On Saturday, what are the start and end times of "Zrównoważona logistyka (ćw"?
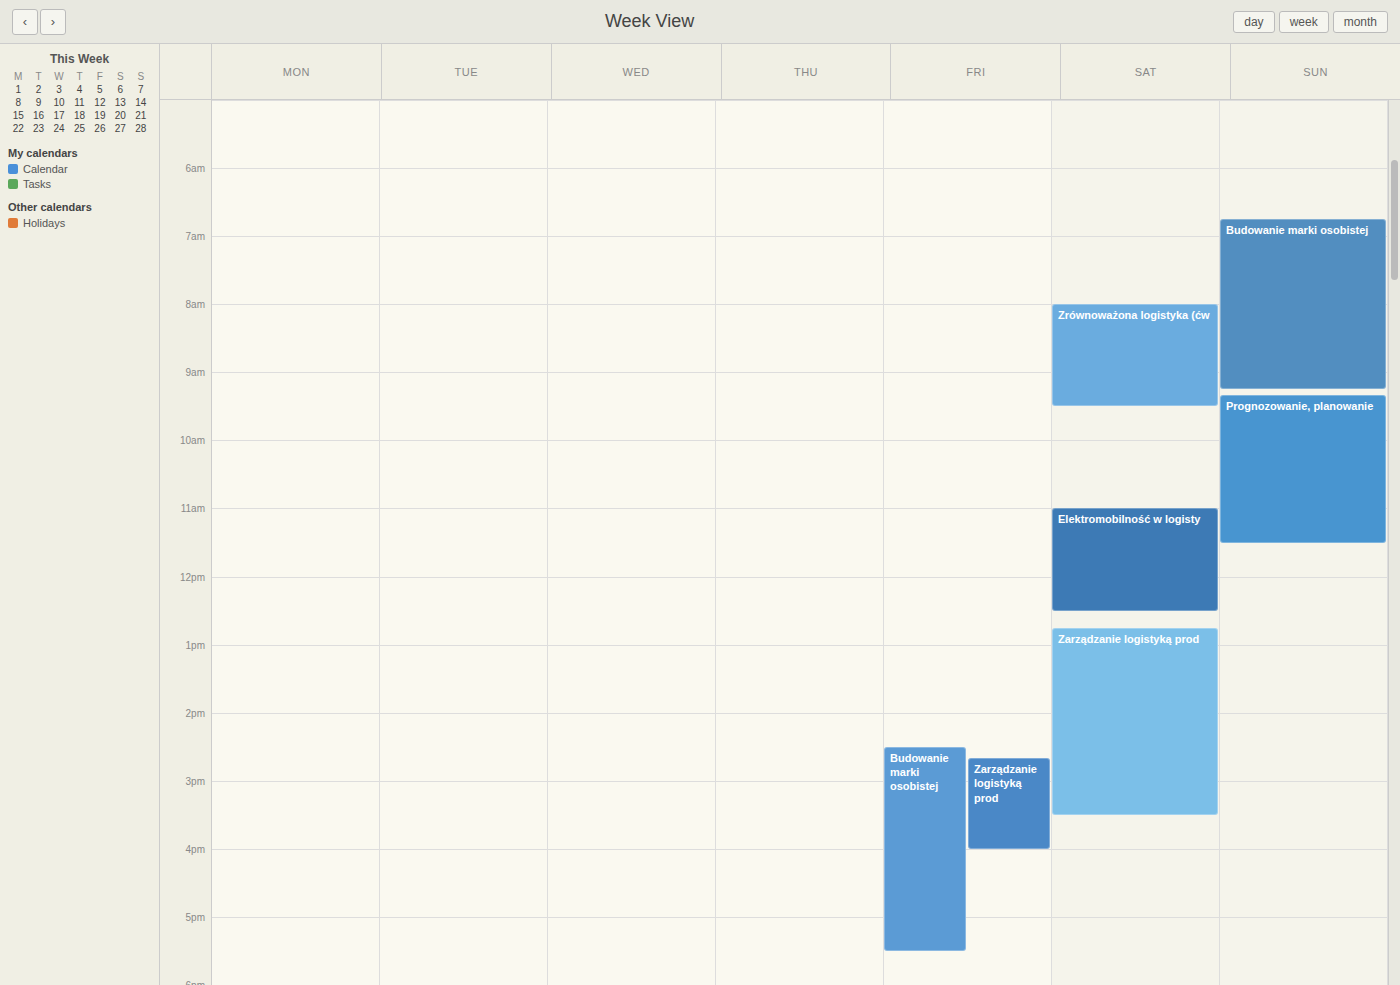
8:00 AM to 9:30 AM